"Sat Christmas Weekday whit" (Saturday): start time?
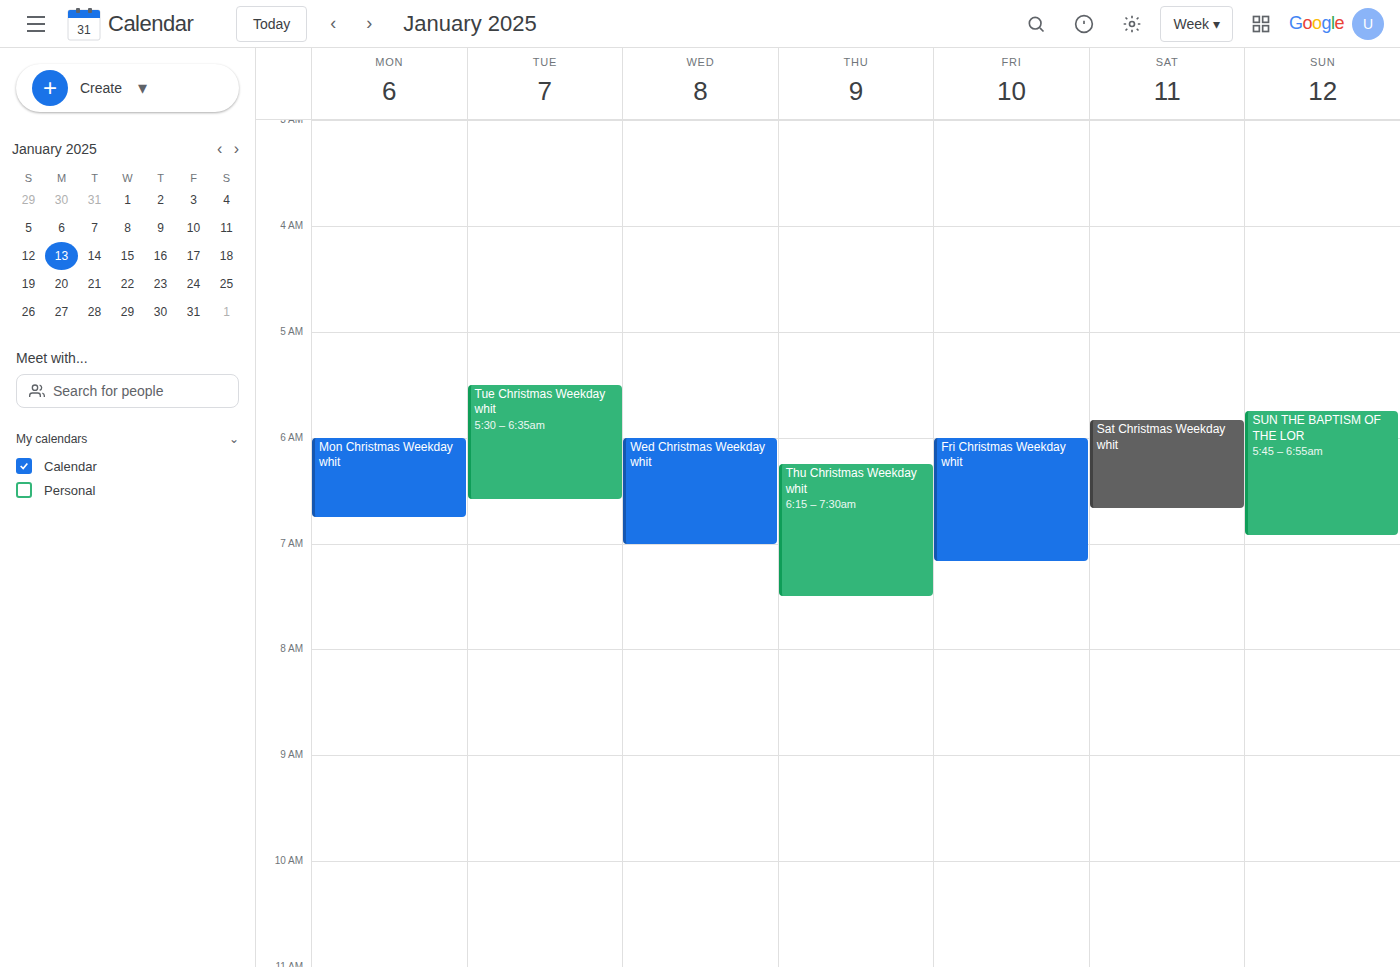
5:50 AM